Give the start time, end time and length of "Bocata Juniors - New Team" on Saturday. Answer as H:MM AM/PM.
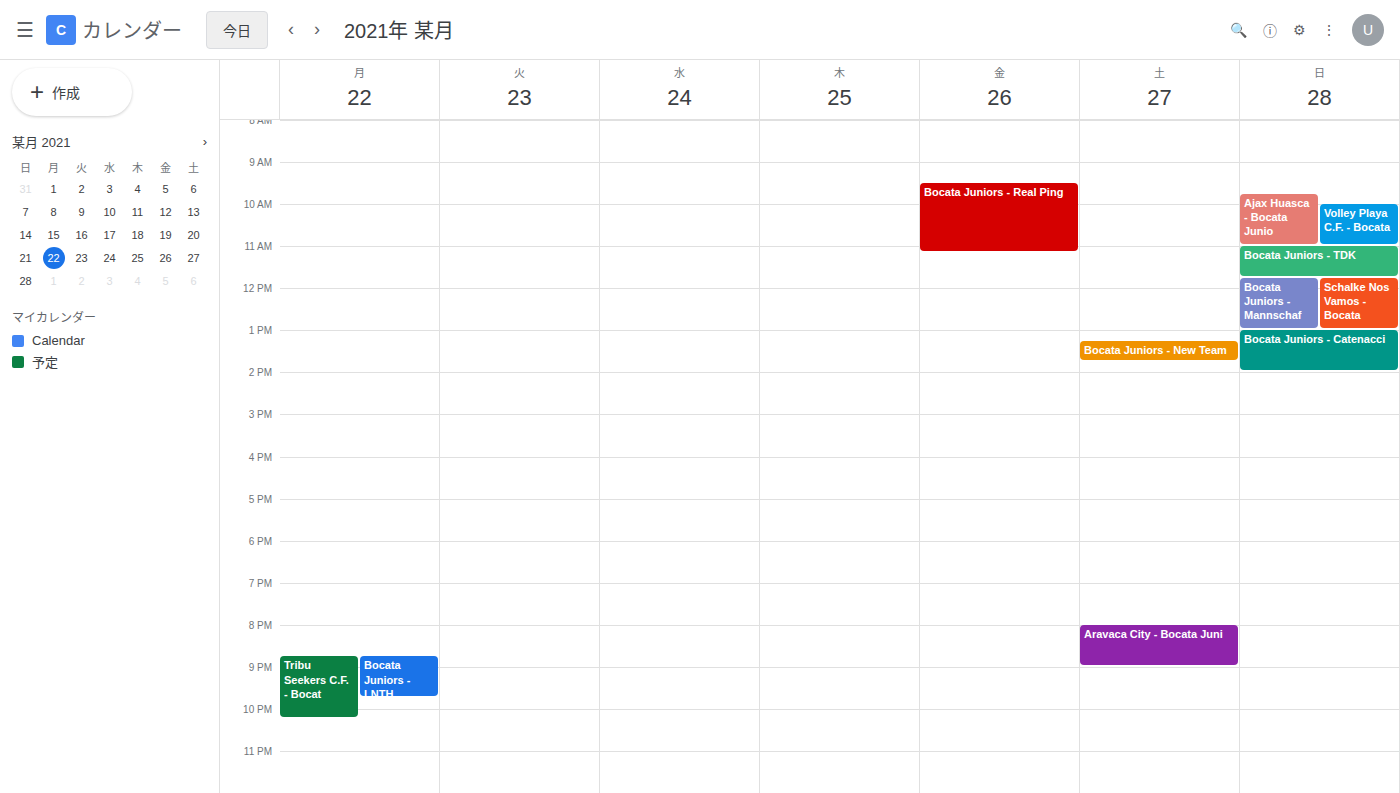
1:15 PM to 1:45 PM, 30 minutes